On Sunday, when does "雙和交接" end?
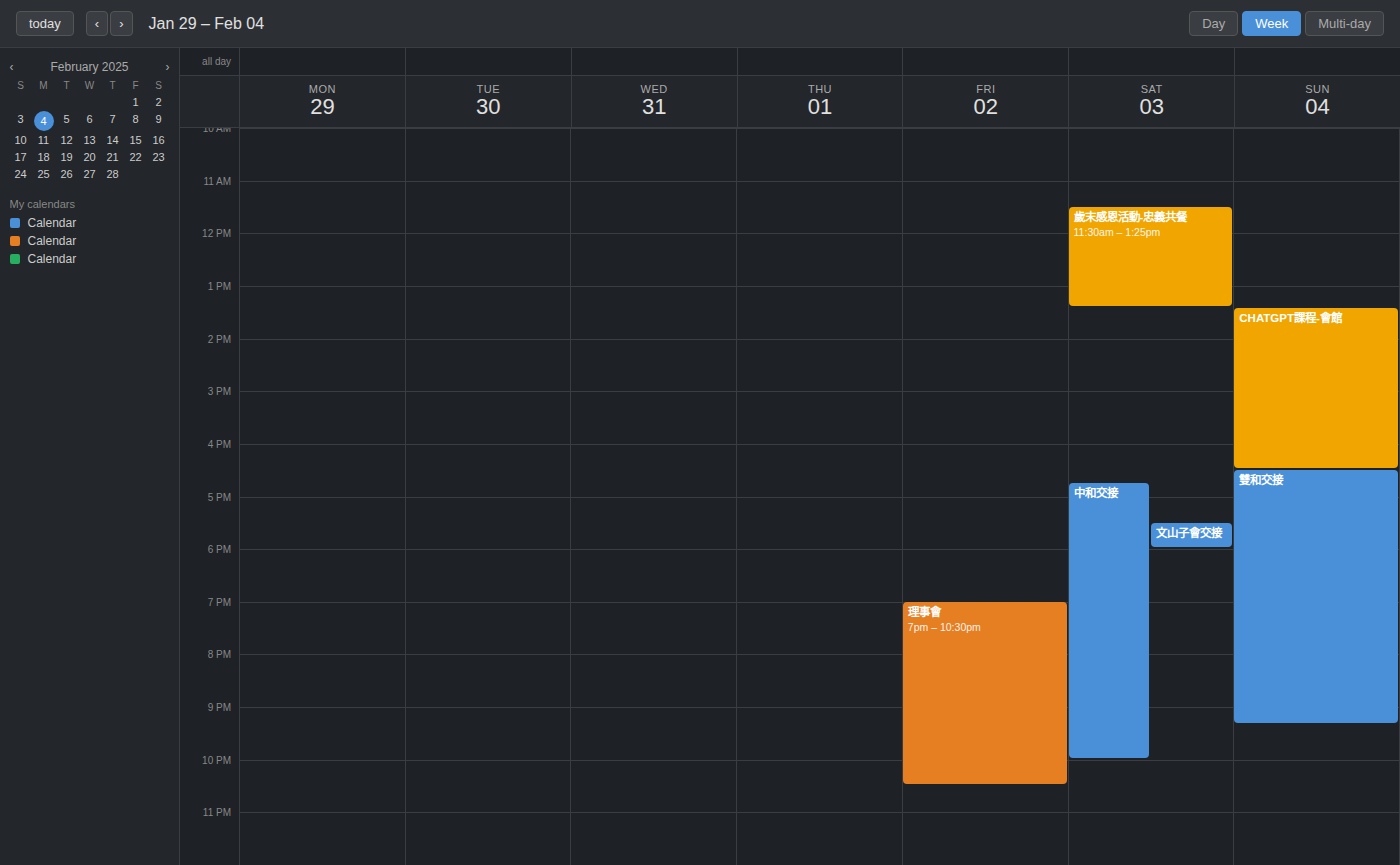
9:20 PM